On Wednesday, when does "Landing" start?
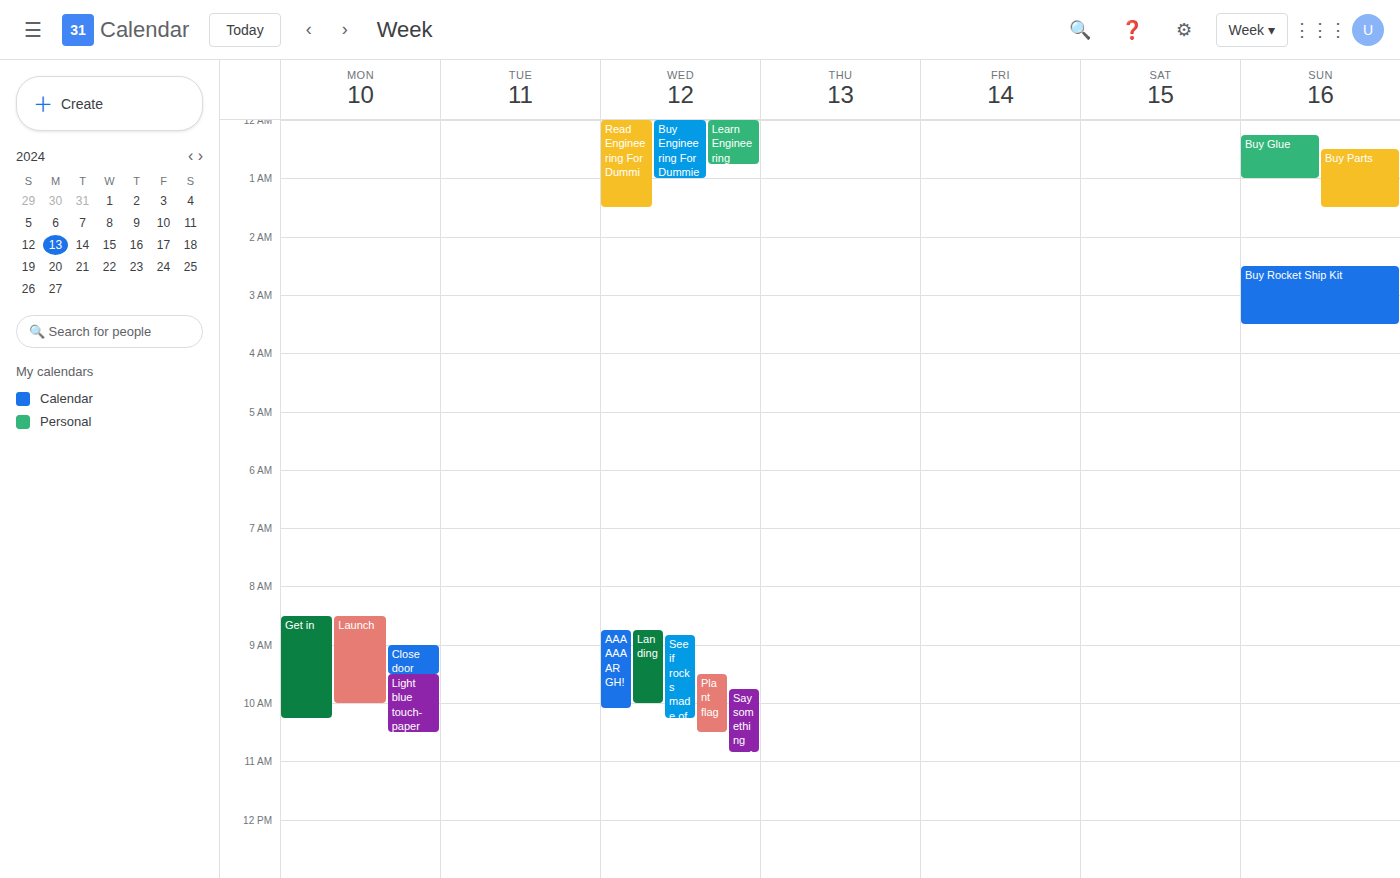
8:45 AM